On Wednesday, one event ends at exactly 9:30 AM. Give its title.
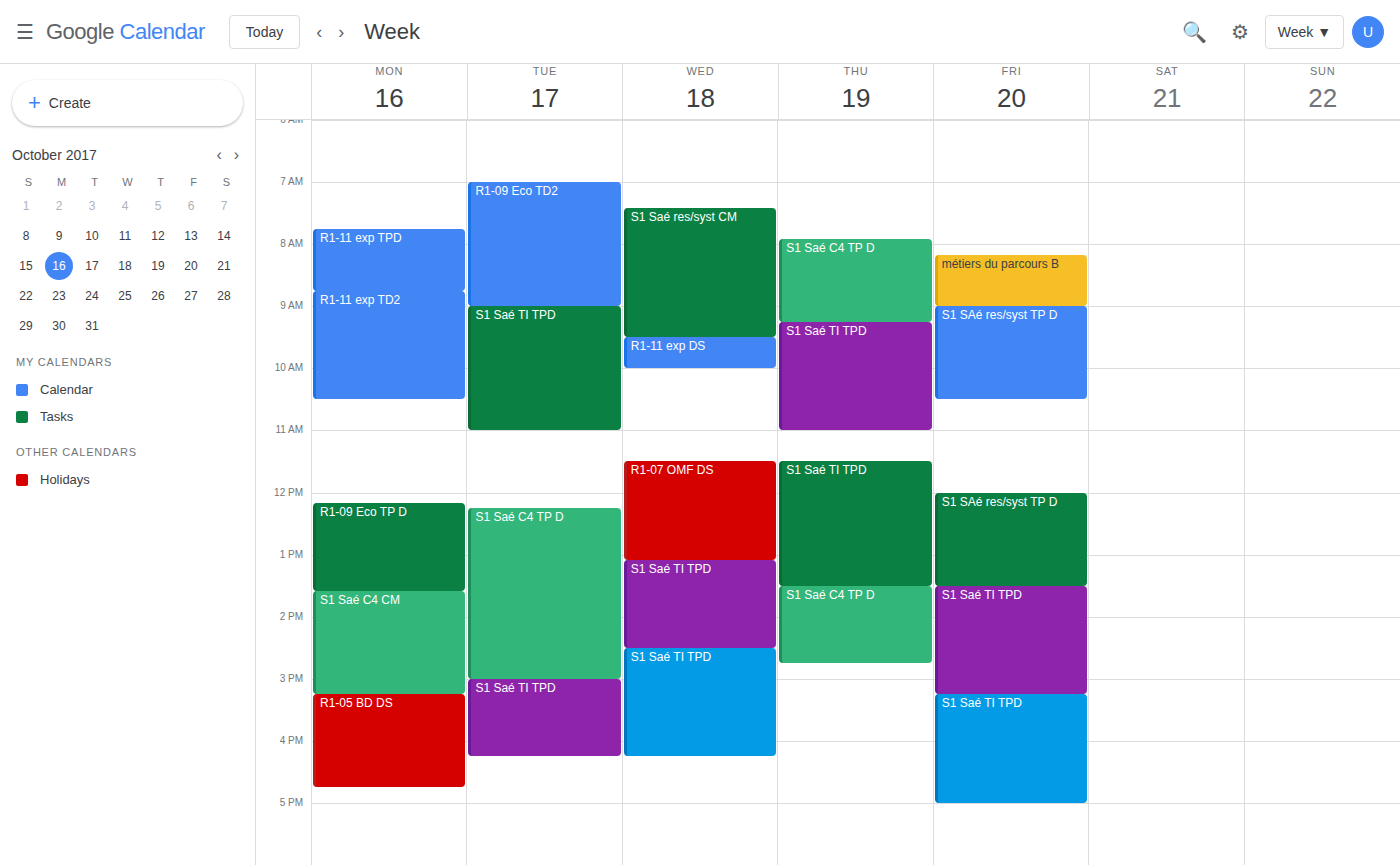
"S1 Saé res/syst CM"